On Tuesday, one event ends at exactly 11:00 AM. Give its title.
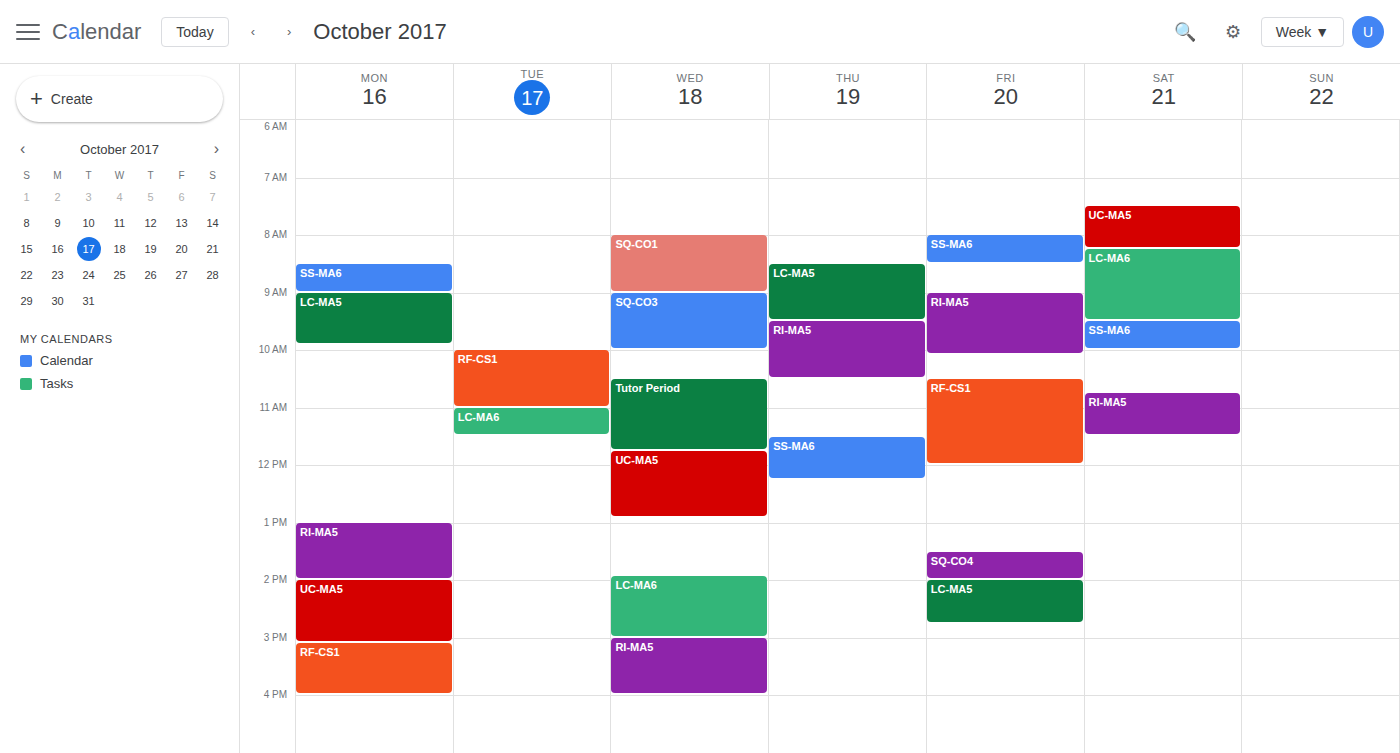
"RF-CS1"